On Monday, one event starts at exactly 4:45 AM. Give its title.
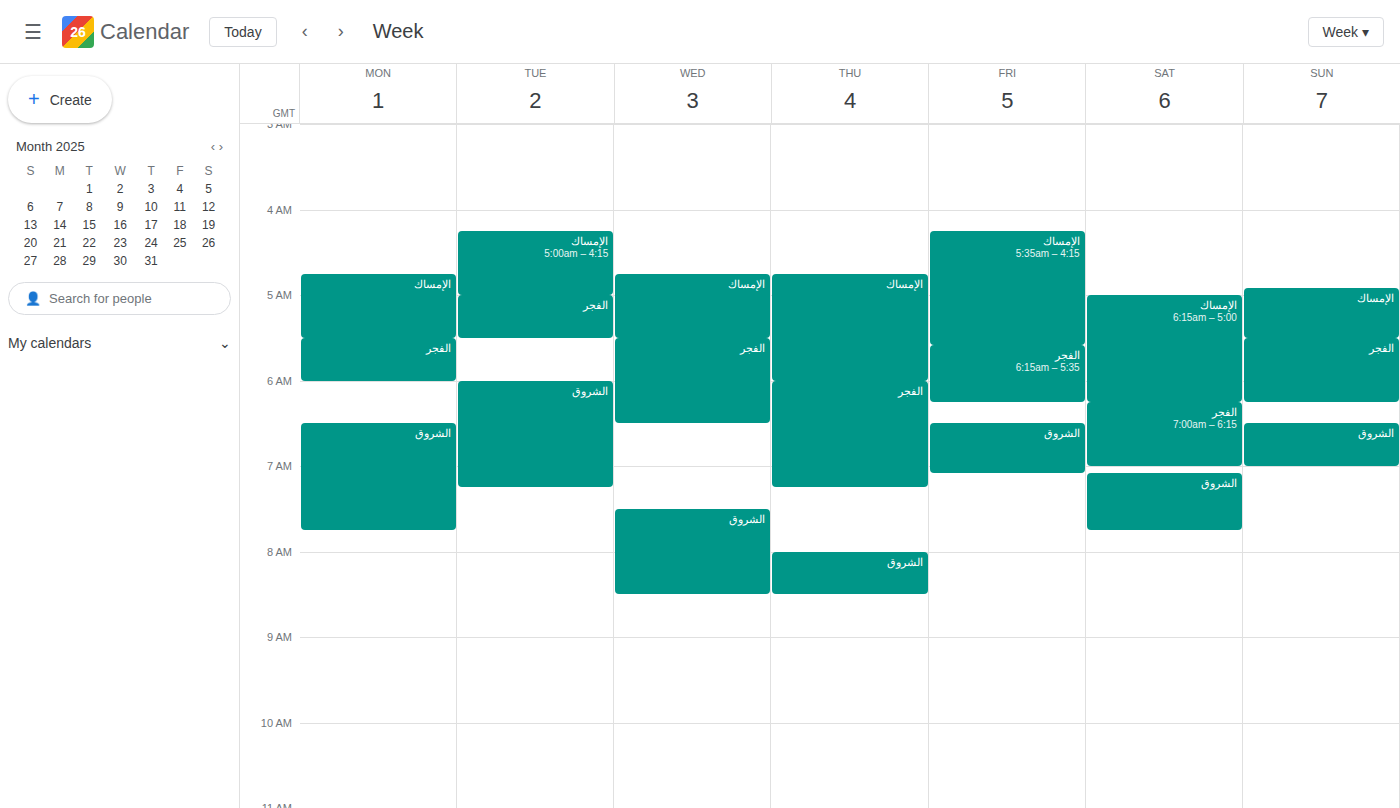
"الإمساك"